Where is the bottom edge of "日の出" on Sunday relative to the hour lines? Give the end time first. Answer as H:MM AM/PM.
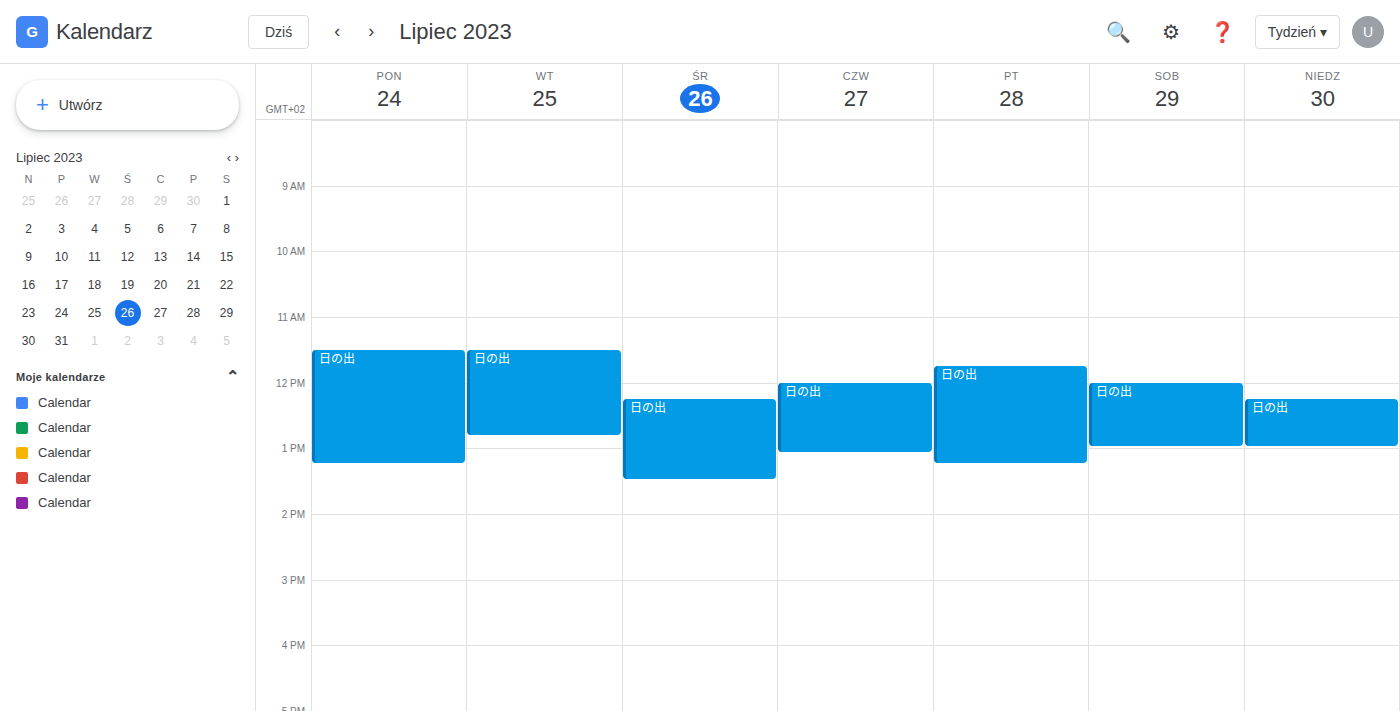
1:00 PM -- exactly on the 1 PM line.